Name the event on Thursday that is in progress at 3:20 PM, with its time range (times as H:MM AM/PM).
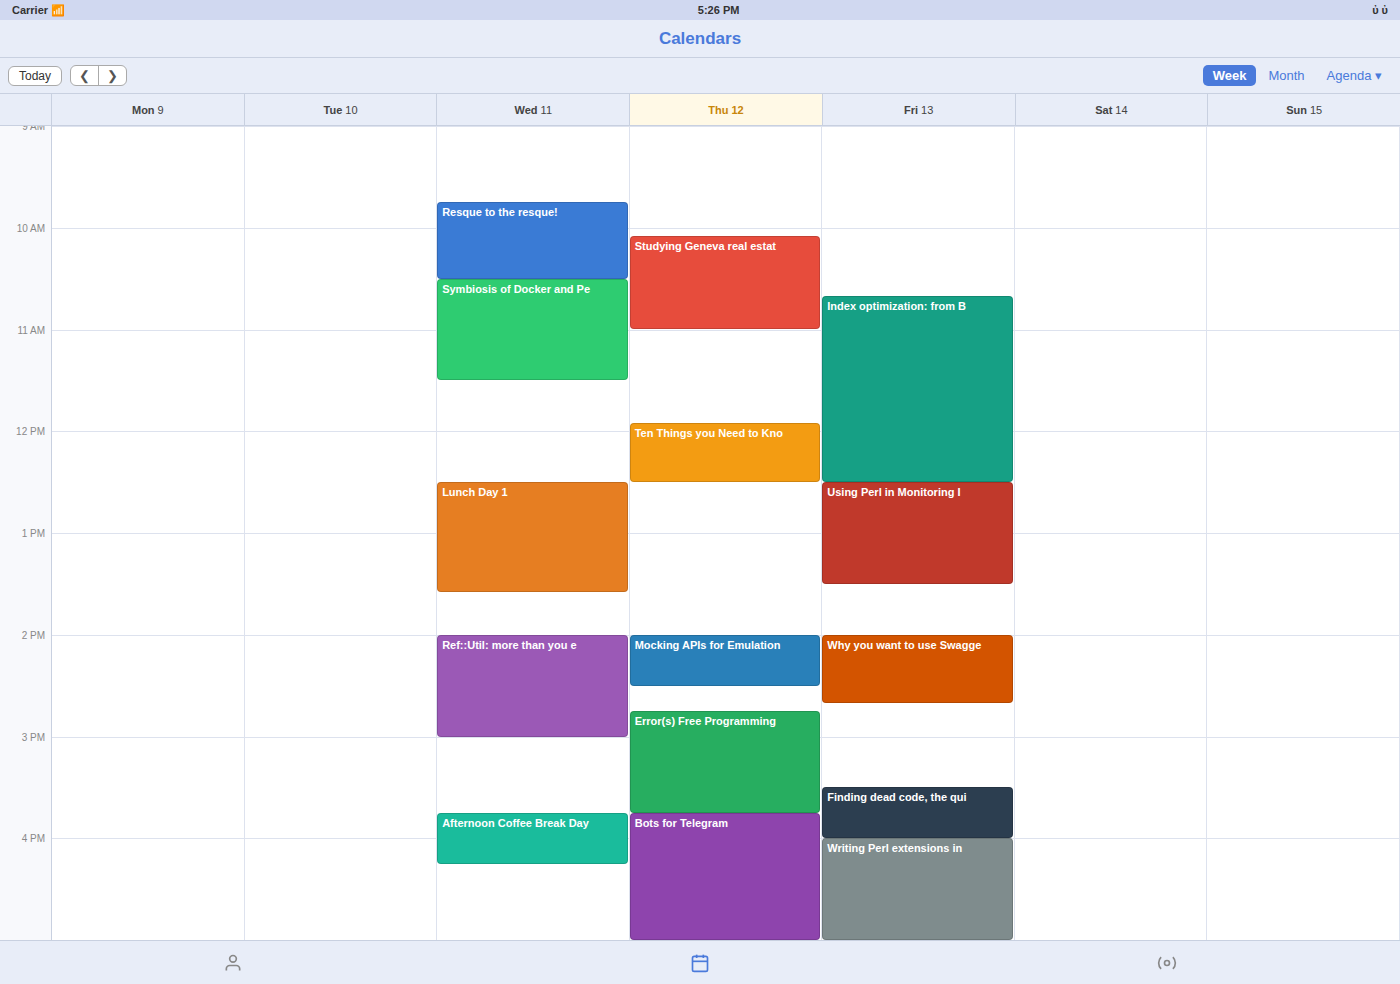
"Error(s) Free Programming", 2:45 PM to 3:45 PM